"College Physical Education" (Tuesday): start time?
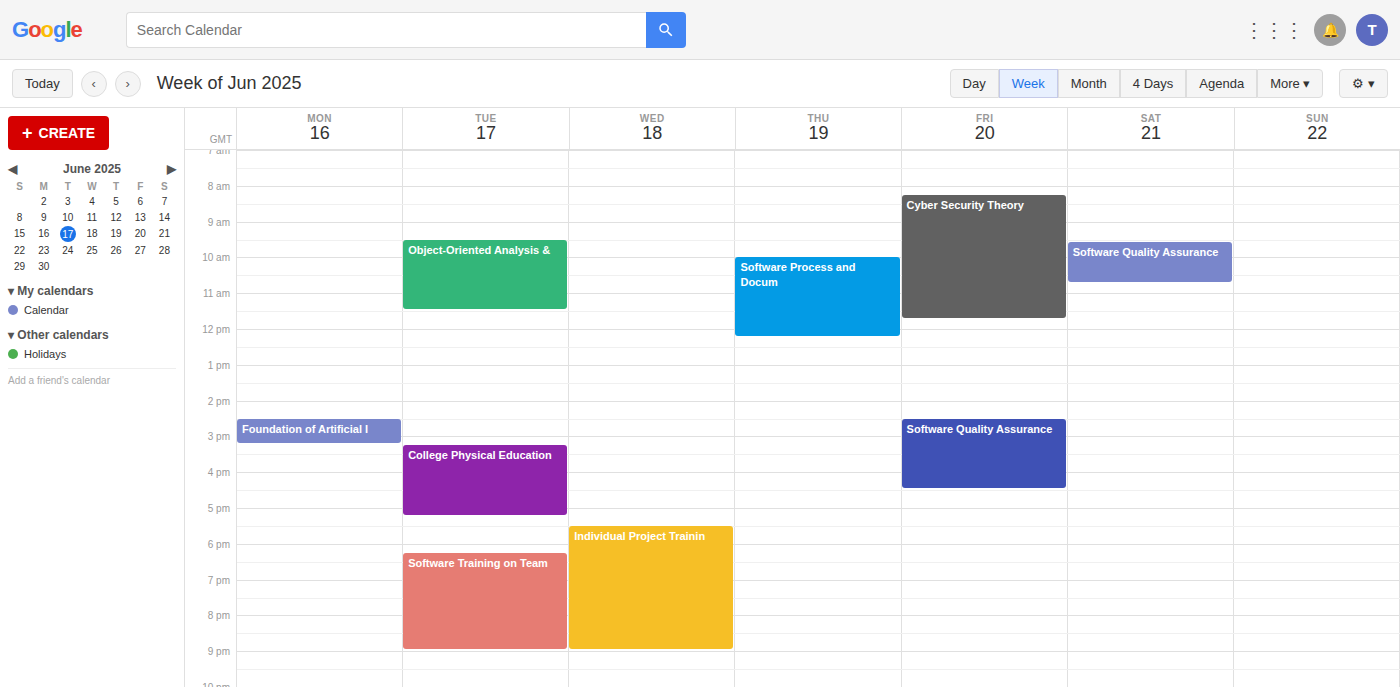
3:15 PM